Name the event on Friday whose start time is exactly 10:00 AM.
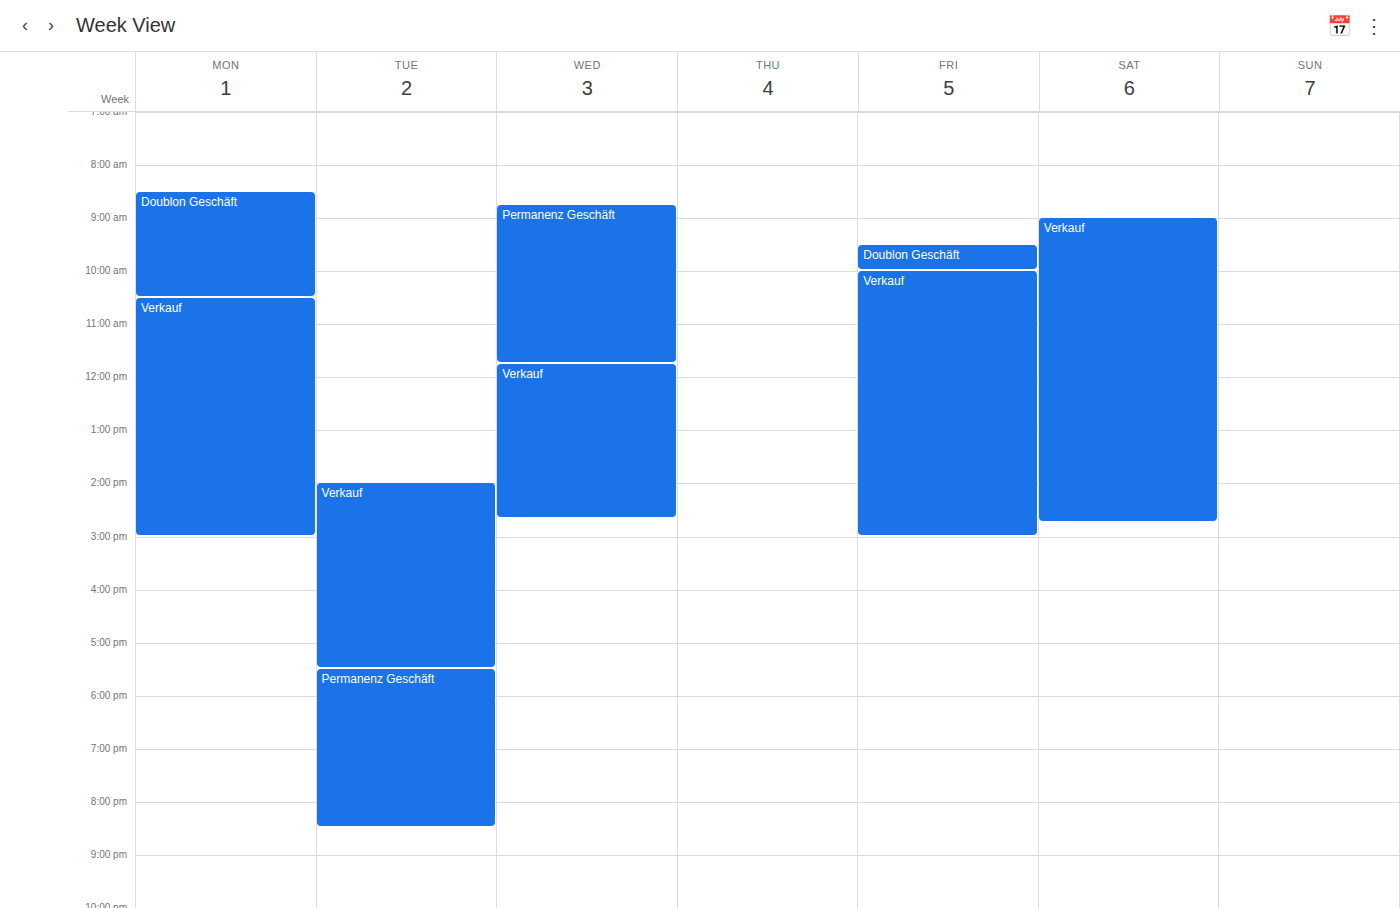
"Verkauf"